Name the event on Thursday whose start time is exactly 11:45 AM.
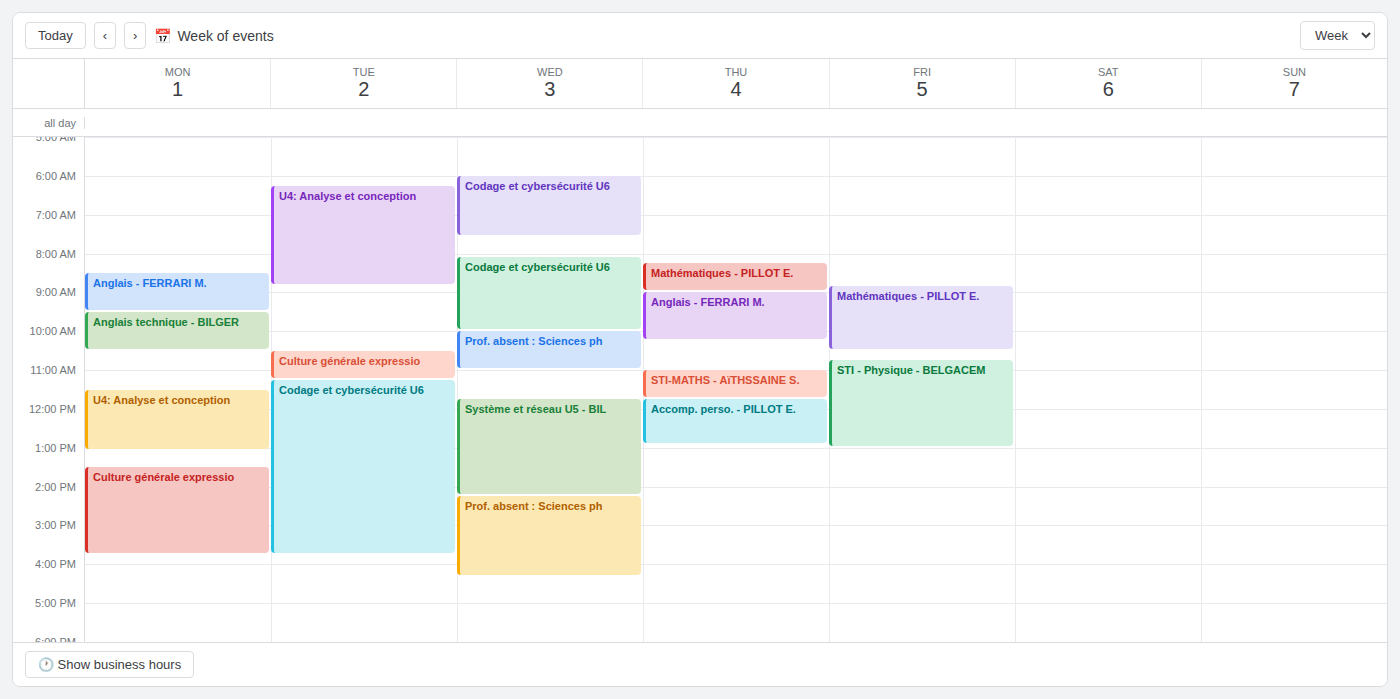
"Accomp. perso. - PILLOT E."